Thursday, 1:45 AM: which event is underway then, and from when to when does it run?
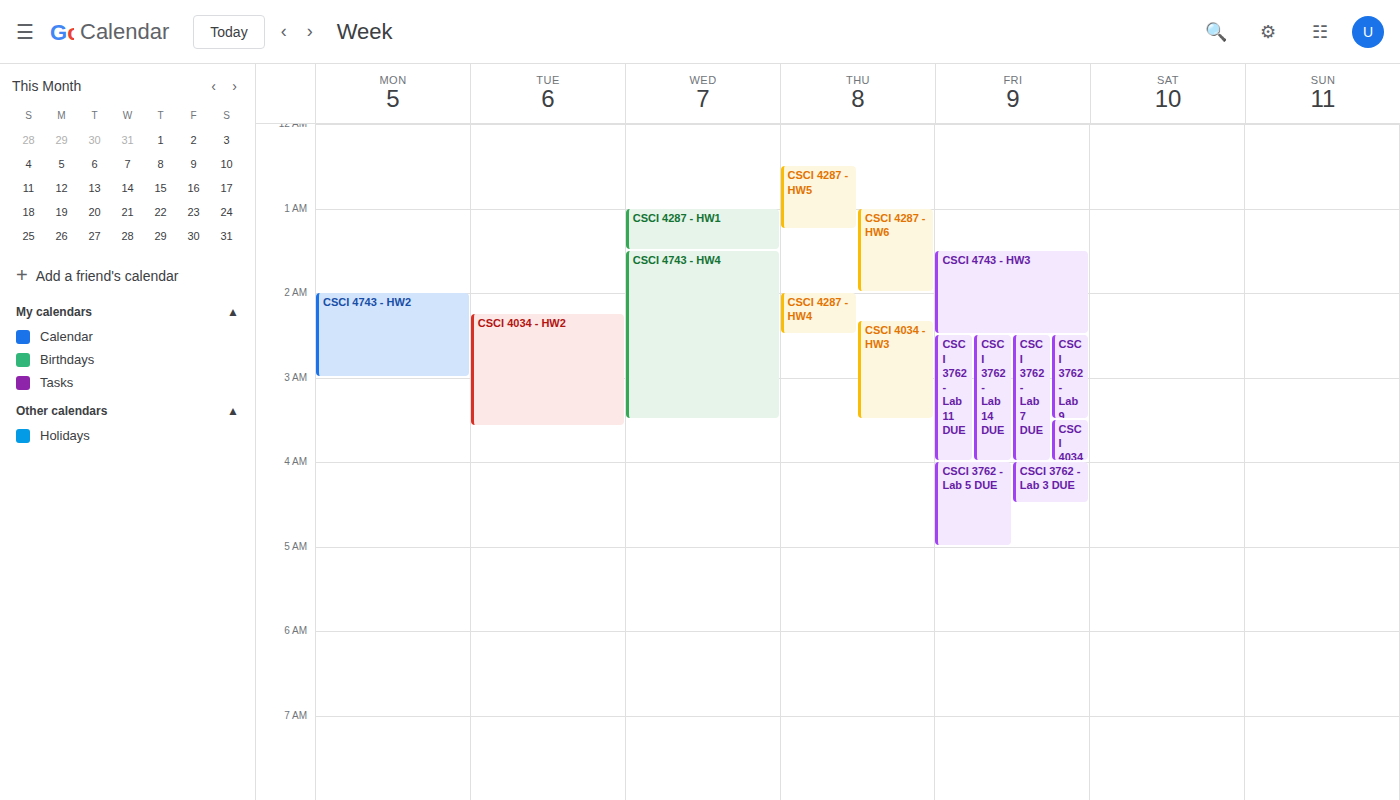
"CSCI 4287 - HW6", 1:00 AM to 2:00 AM